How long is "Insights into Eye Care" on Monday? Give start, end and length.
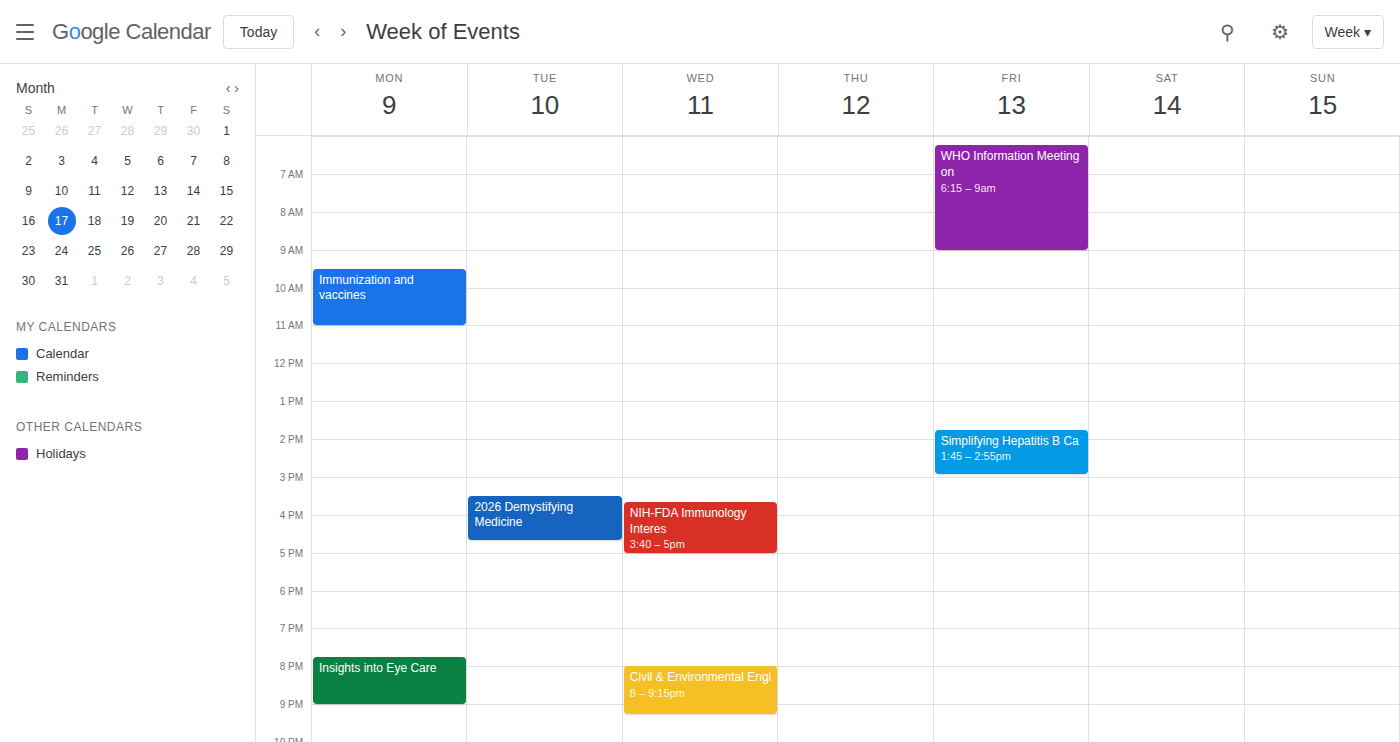
7:45 PM to 9:00 PM, 1 hour 15 minutes